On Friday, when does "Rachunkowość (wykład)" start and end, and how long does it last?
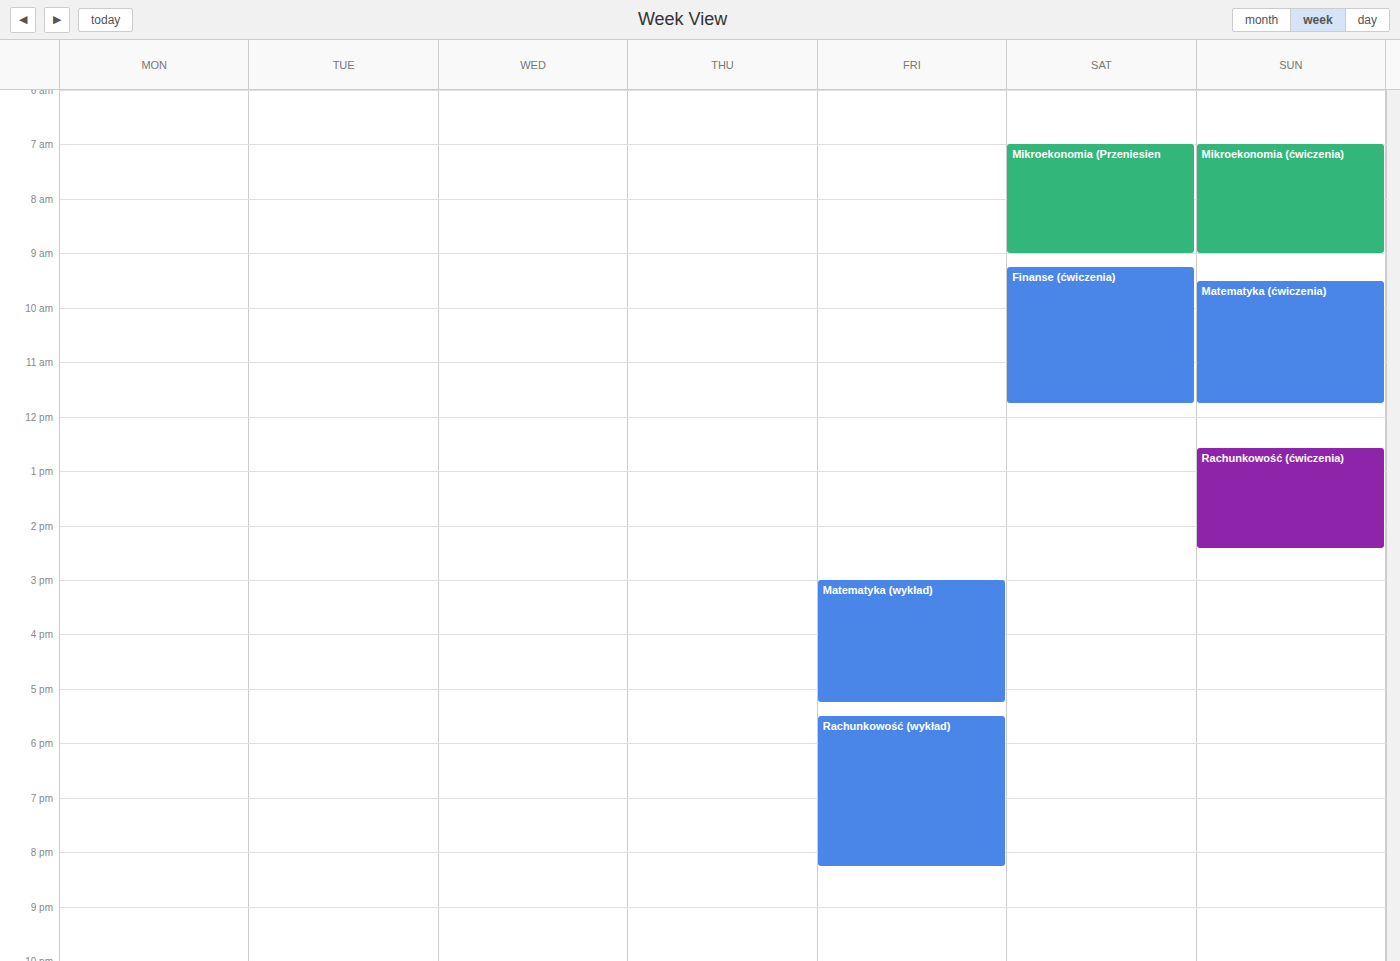
17:30 to 20:15, 2 hours 45 minutes